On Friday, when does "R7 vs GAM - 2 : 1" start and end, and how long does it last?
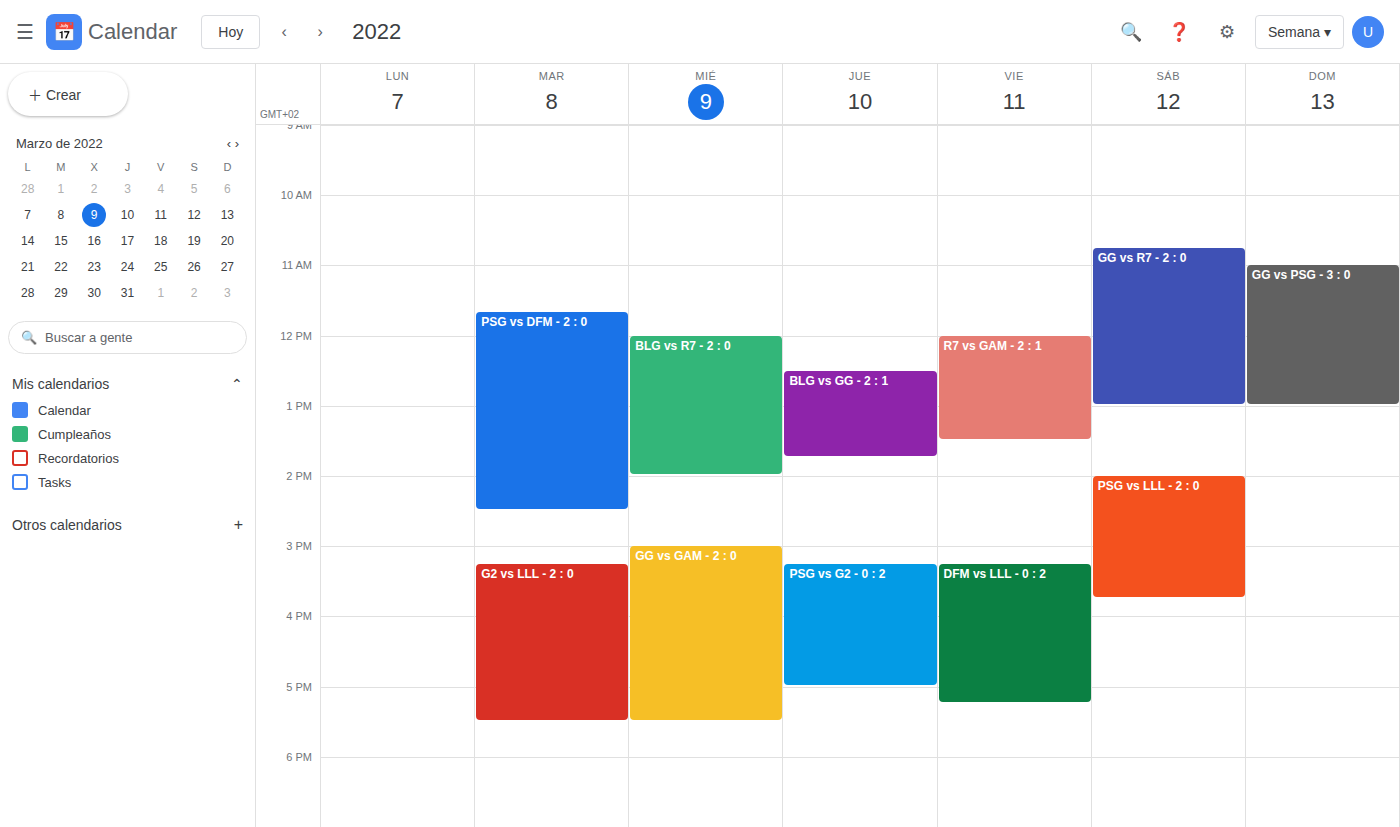
12:00 PM to 1:30 PM, 1 hour 30 minutes